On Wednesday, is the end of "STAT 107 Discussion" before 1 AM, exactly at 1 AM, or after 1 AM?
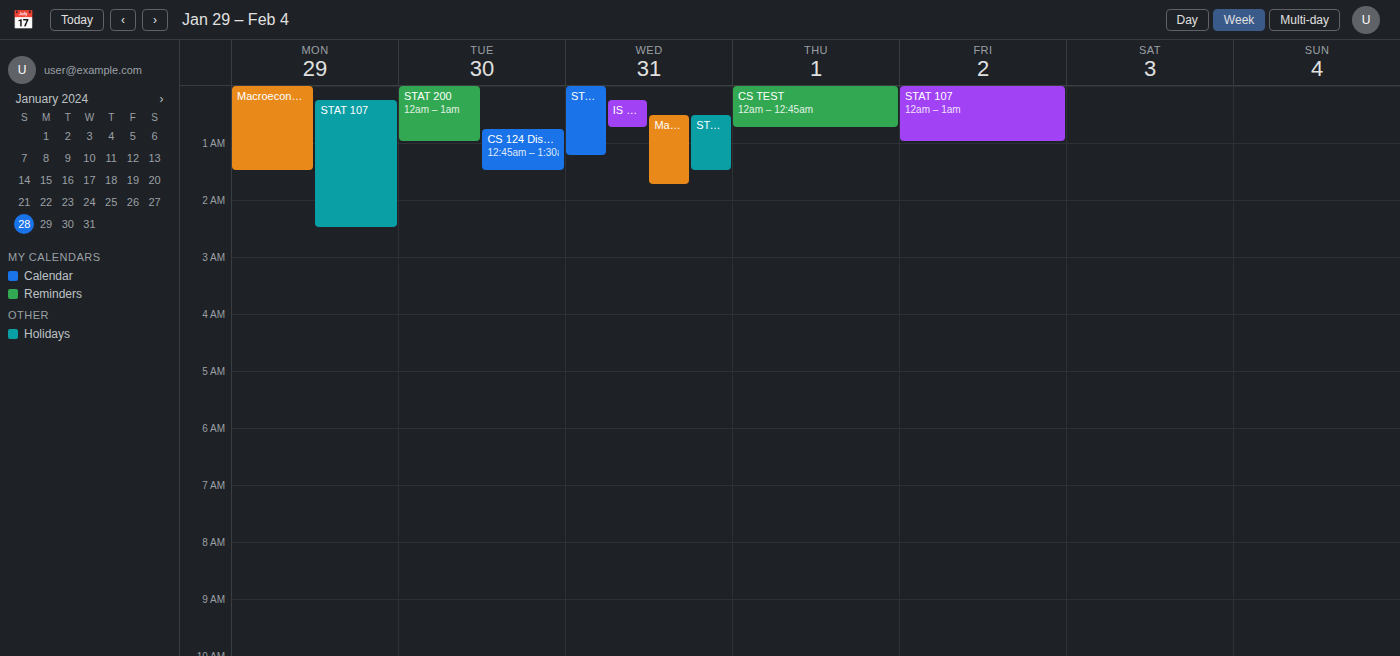
1:15 AM -- after 1 AM, 15 minutes below the 1 AM line.